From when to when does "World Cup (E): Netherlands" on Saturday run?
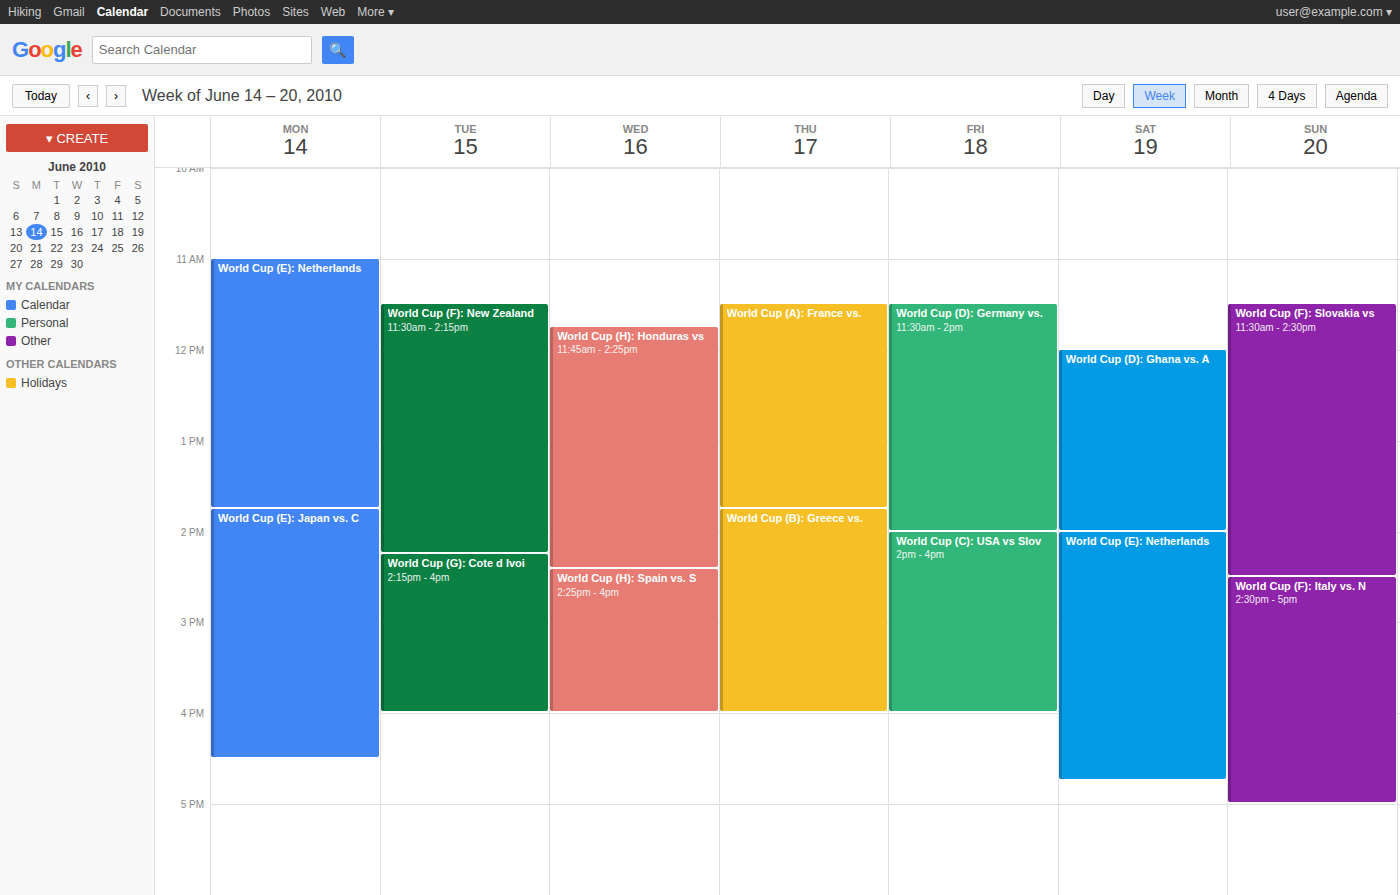
2:00 PM to 4:45 PM